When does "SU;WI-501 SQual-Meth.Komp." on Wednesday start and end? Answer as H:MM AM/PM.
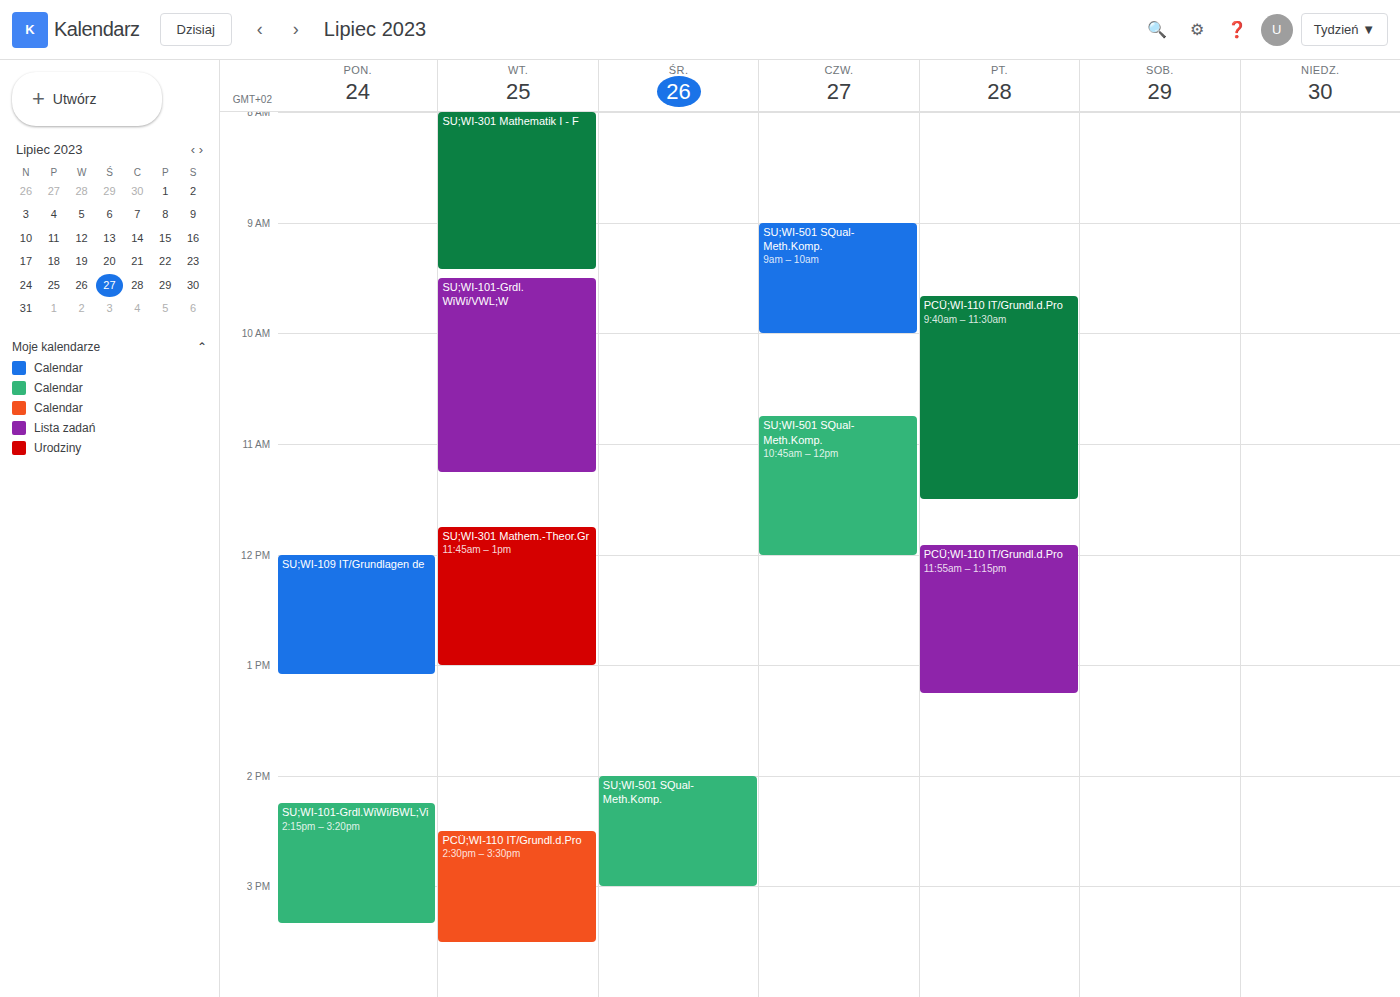
2:00 PM to 3:00 PM